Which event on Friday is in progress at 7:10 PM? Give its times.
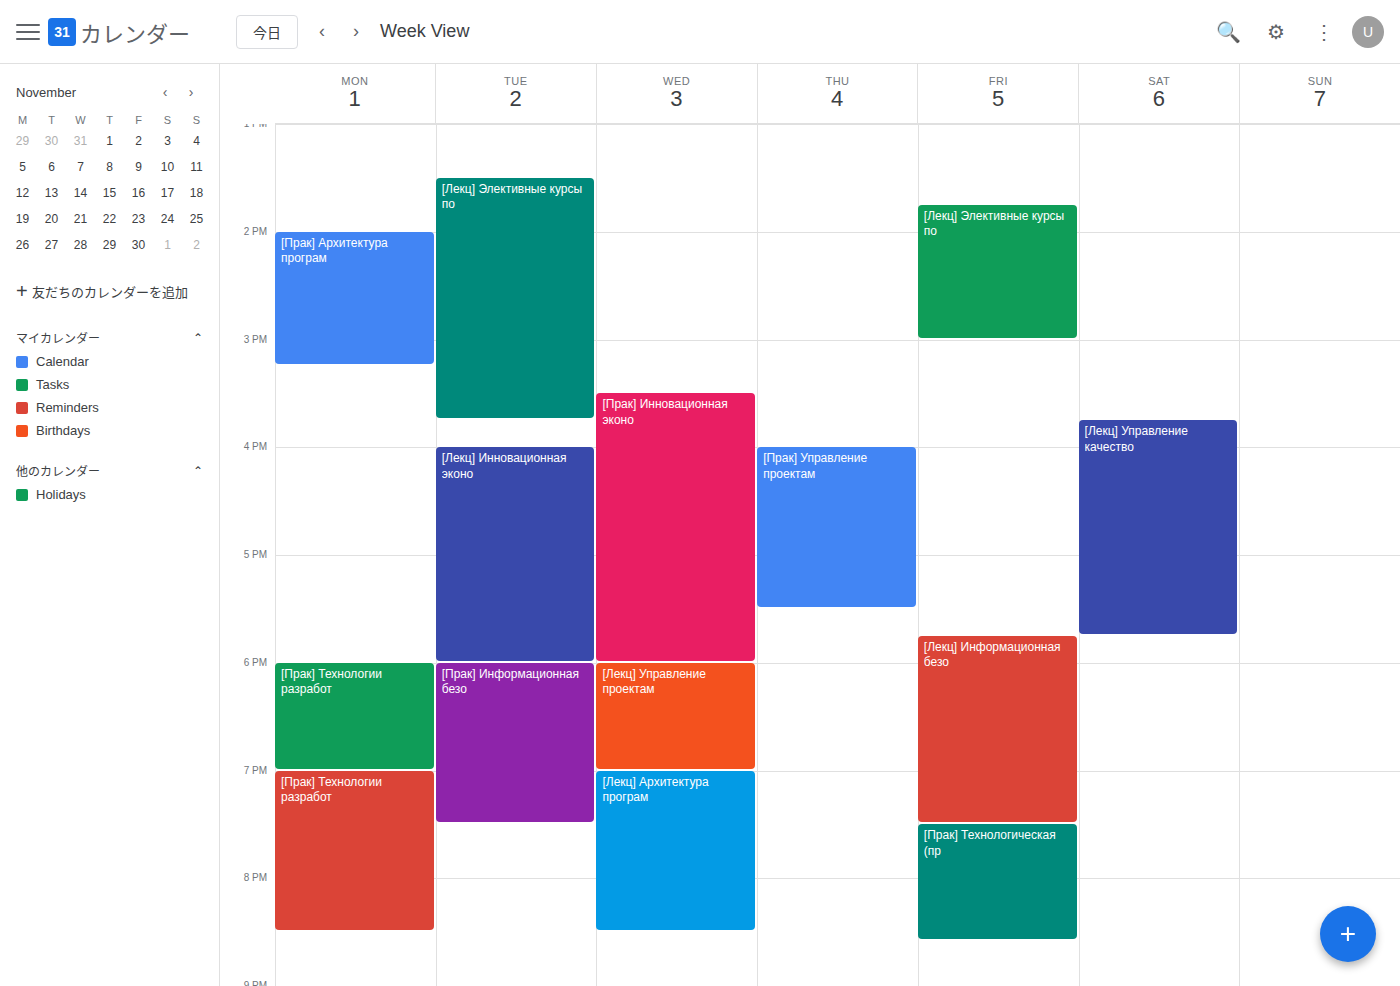
"[Лекц] Информационная безо", 5:45 PM to 7:30 PM